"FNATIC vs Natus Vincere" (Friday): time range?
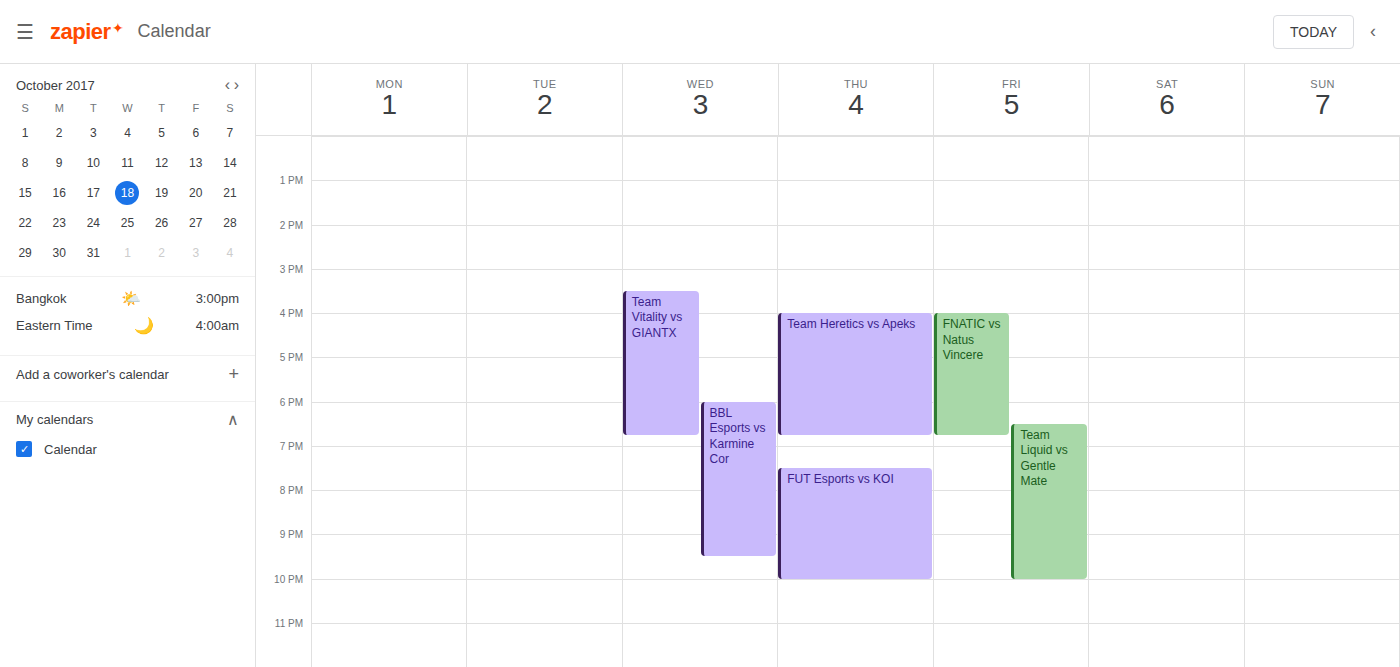
4:00 PM to 6:45 PM